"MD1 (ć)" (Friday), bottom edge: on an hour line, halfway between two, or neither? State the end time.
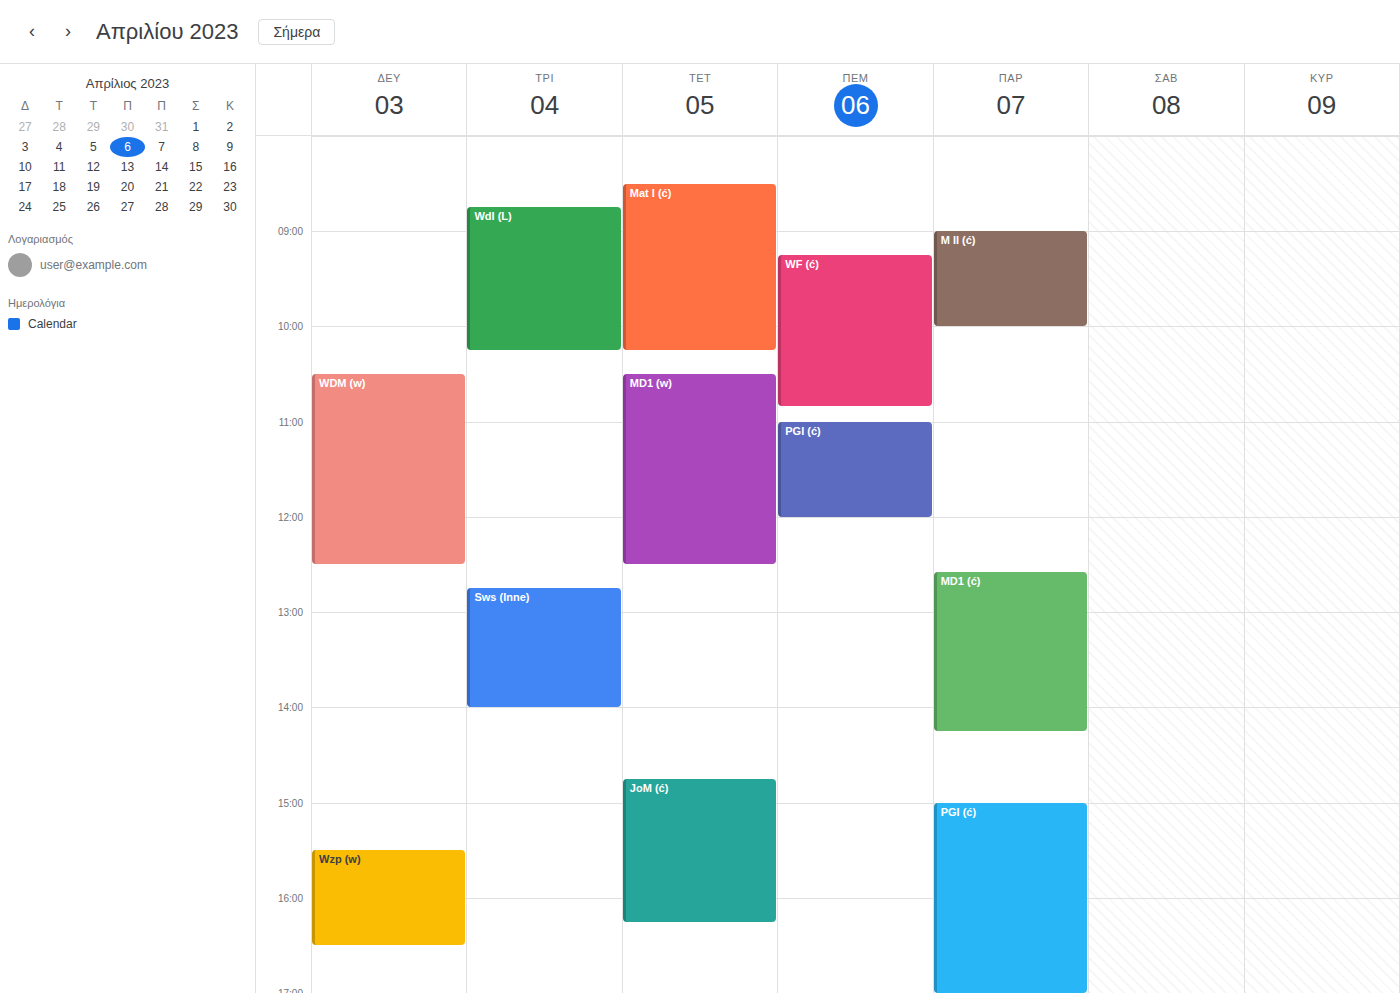
2:15 PM -- neither: a quarter of the way from the 2 PM line to the 3 PM line.